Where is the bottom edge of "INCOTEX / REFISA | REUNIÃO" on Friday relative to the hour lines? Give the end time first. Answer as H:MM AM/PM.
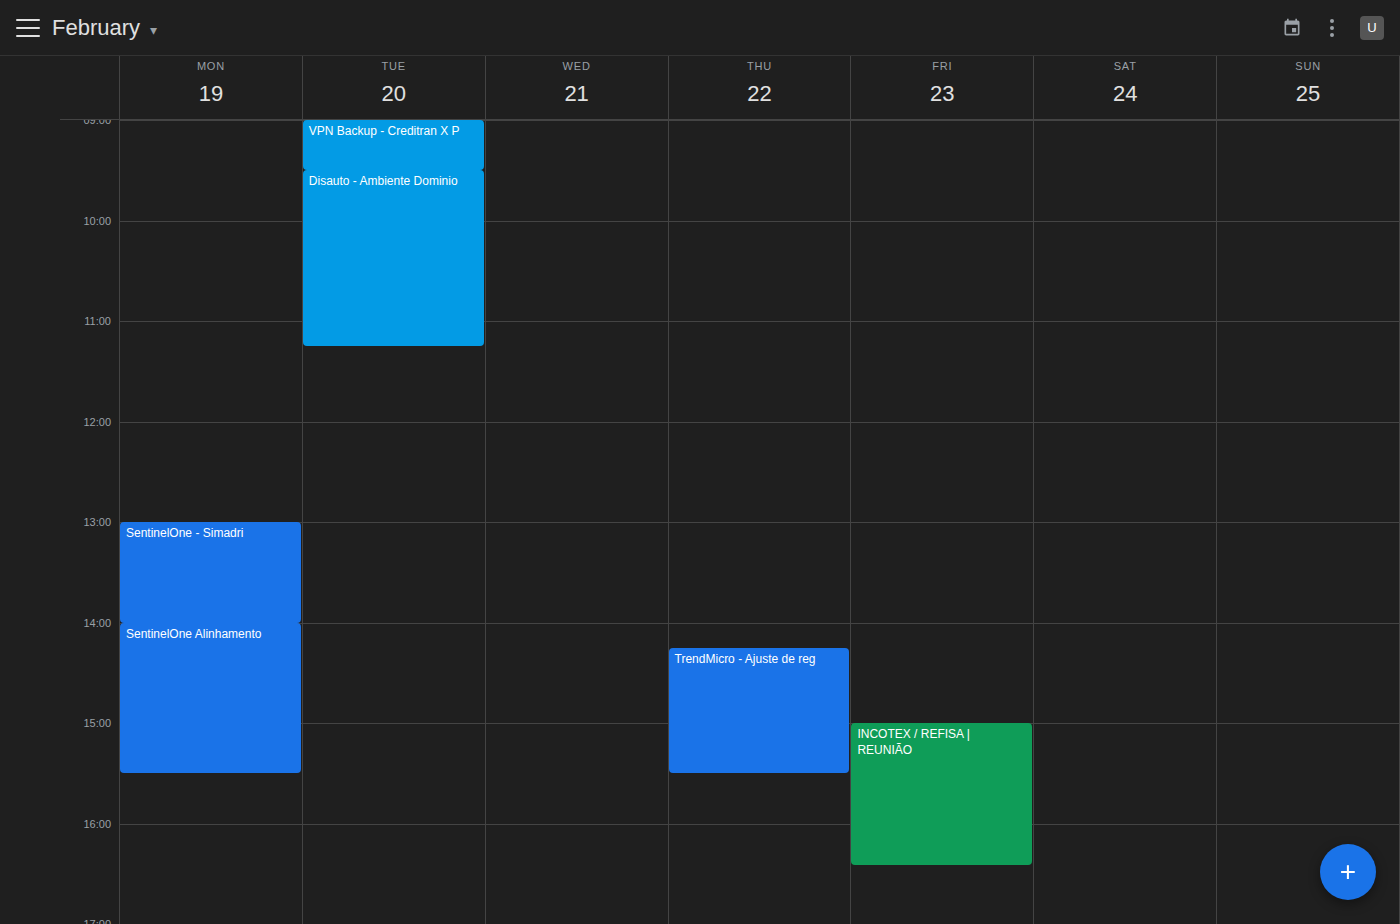
4:25 PM -- neither: 25 minutes below the 4 PM line and 35 minutes above the 5 PM line.